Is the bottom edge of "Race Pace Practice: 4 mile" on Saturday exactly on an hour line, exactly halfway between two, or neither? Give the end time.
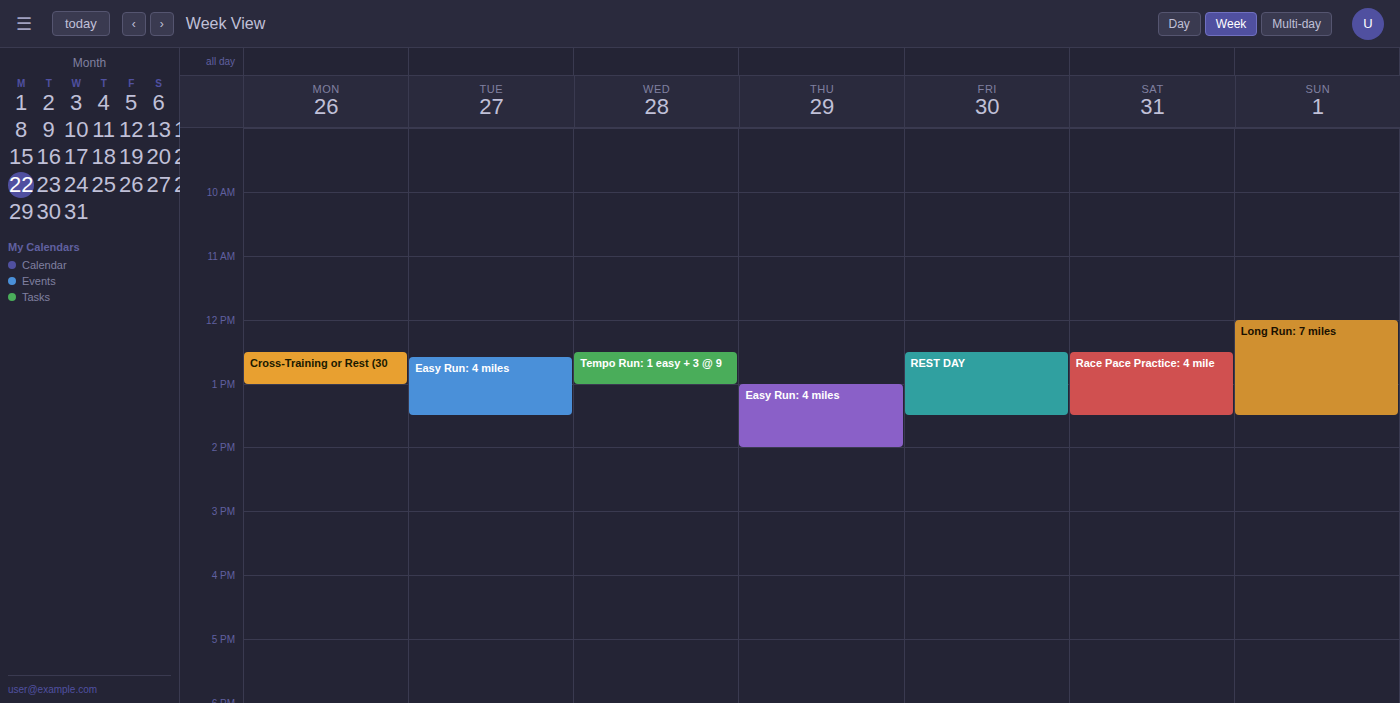
1:30 PM -- halfway between the 1 PM and 2 PM lines.